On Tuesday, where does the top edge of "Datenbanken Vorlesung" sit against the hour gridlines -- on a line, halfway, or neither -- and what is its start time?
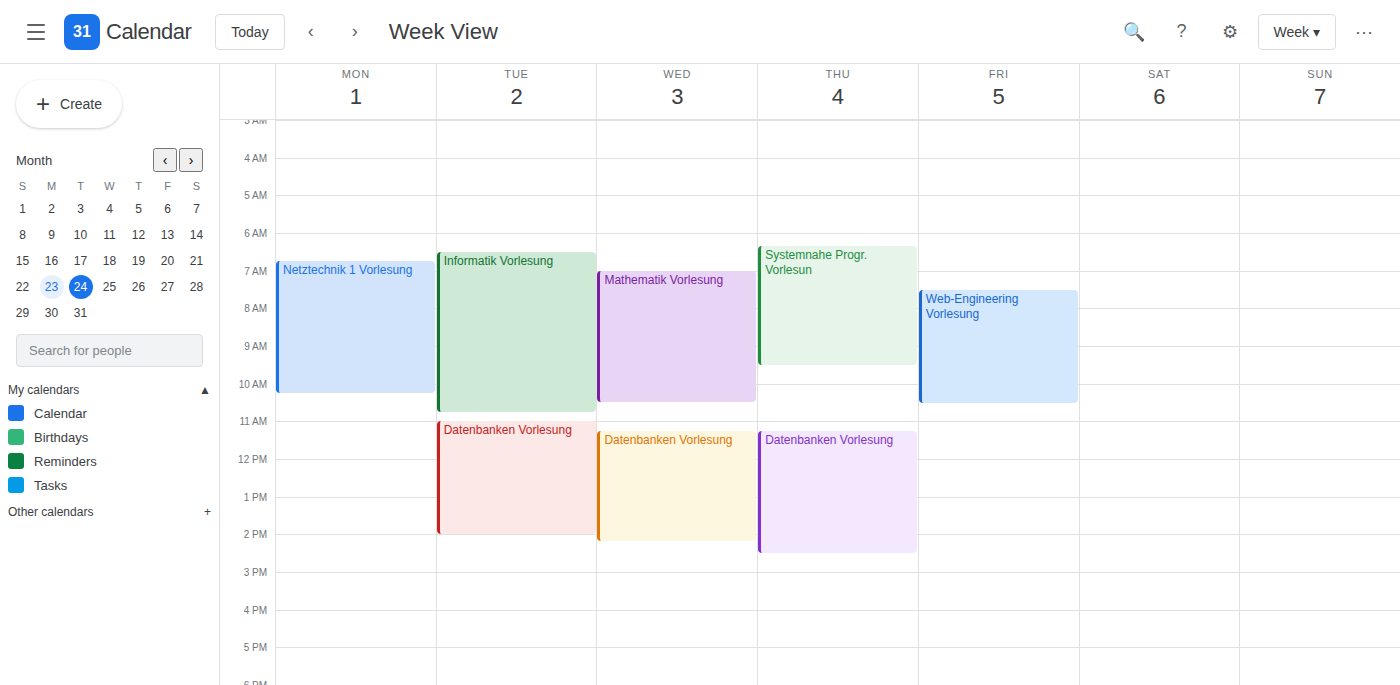
11:00 AM -- exactly on the 11 AM line.